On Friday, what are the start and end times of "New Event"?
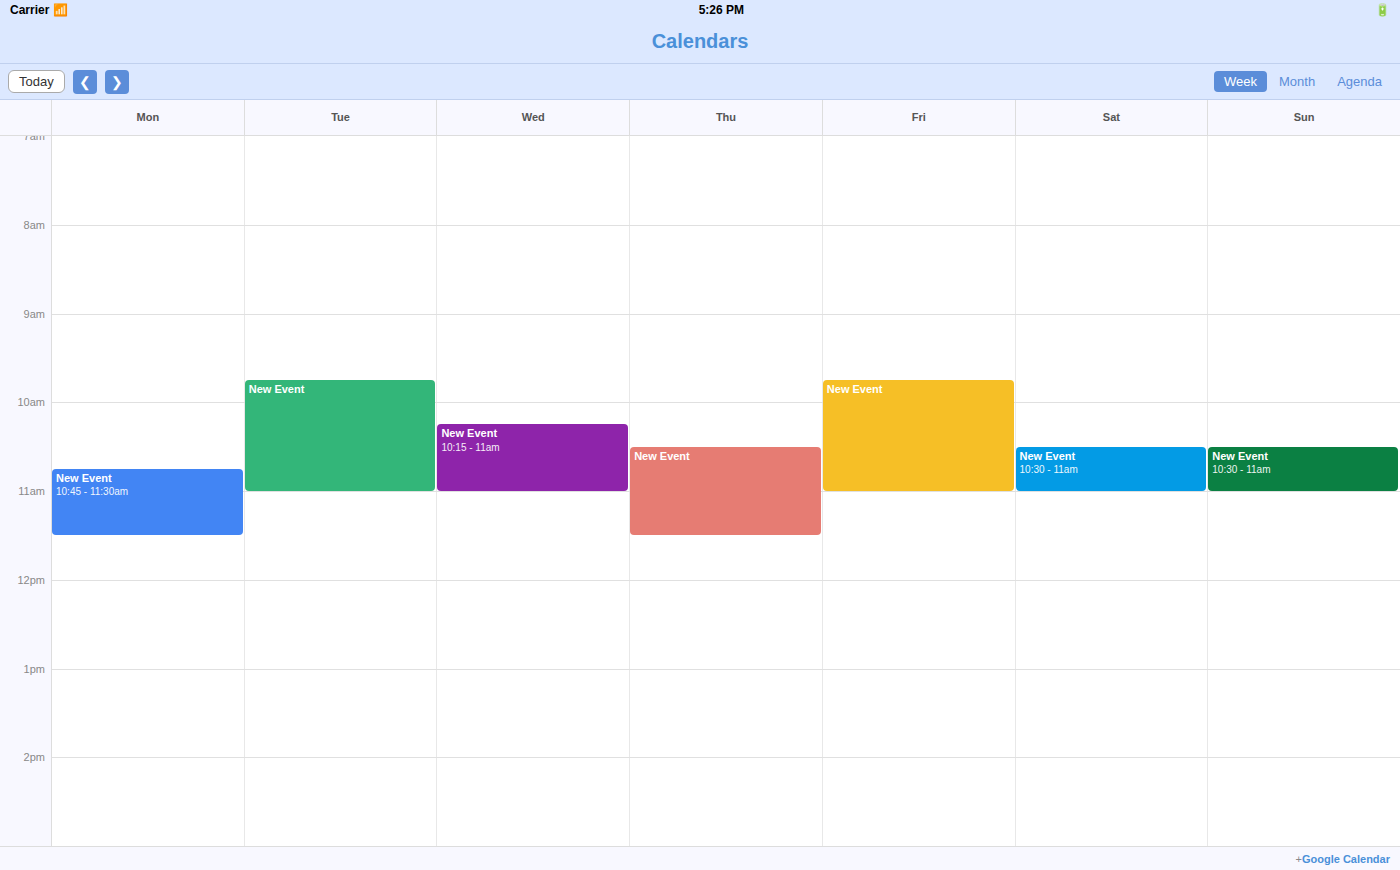
9:45 AM to 11:00 AM